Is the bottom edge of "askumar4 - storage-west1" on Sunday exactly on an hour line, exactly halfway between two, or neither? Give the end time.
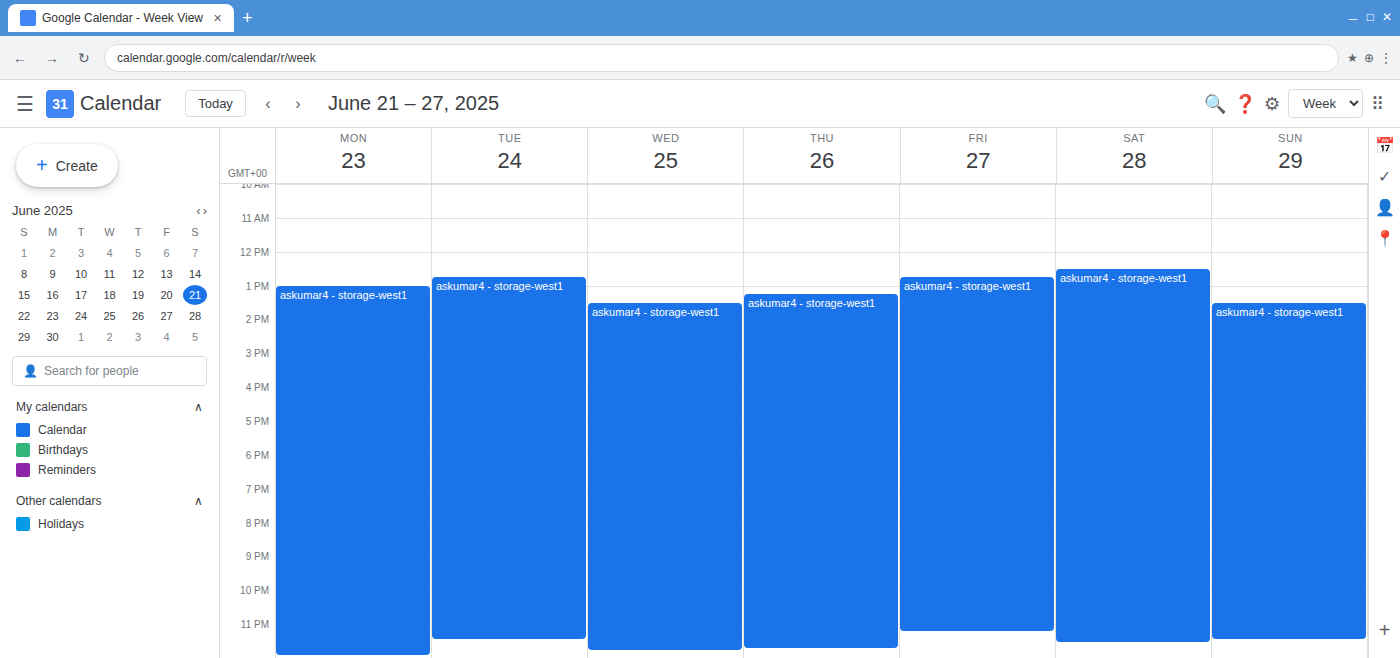
11:30 PM -- halfway between the 11 PM and 12 AM lines.